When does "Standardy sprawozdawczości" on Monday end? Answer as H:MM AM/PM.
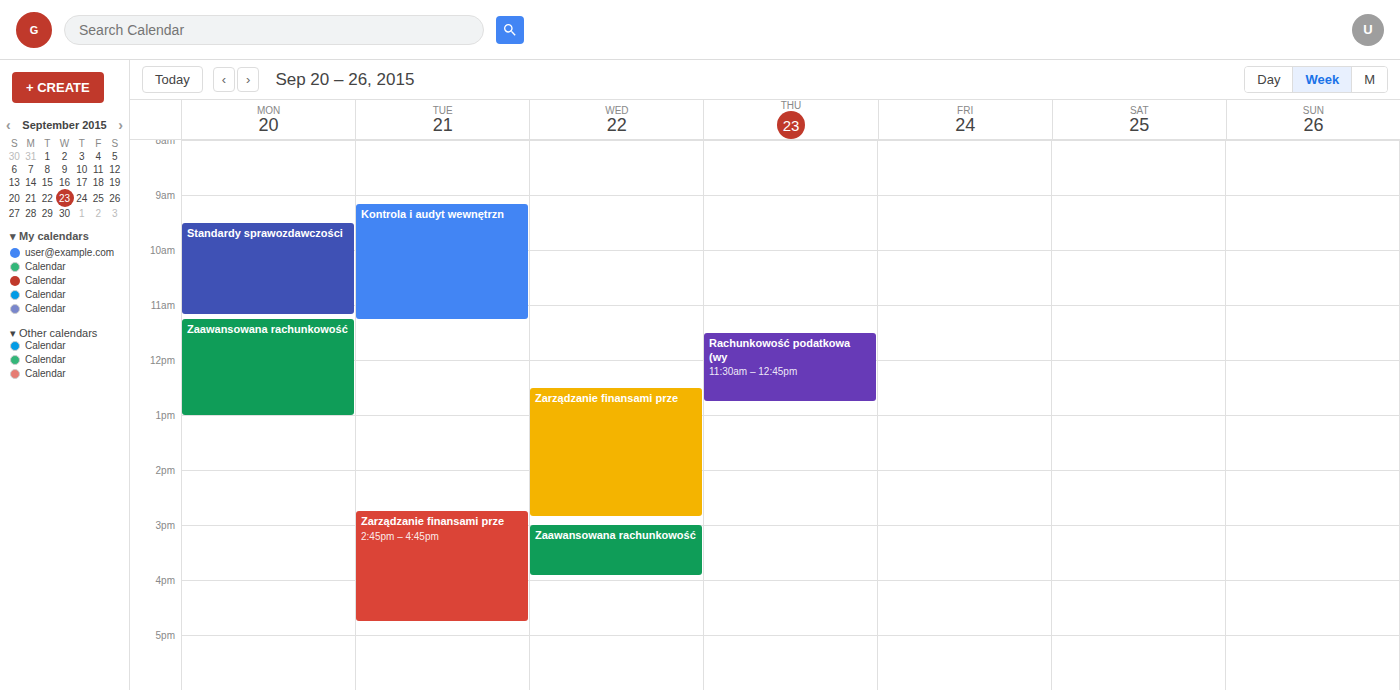
11:10 AM